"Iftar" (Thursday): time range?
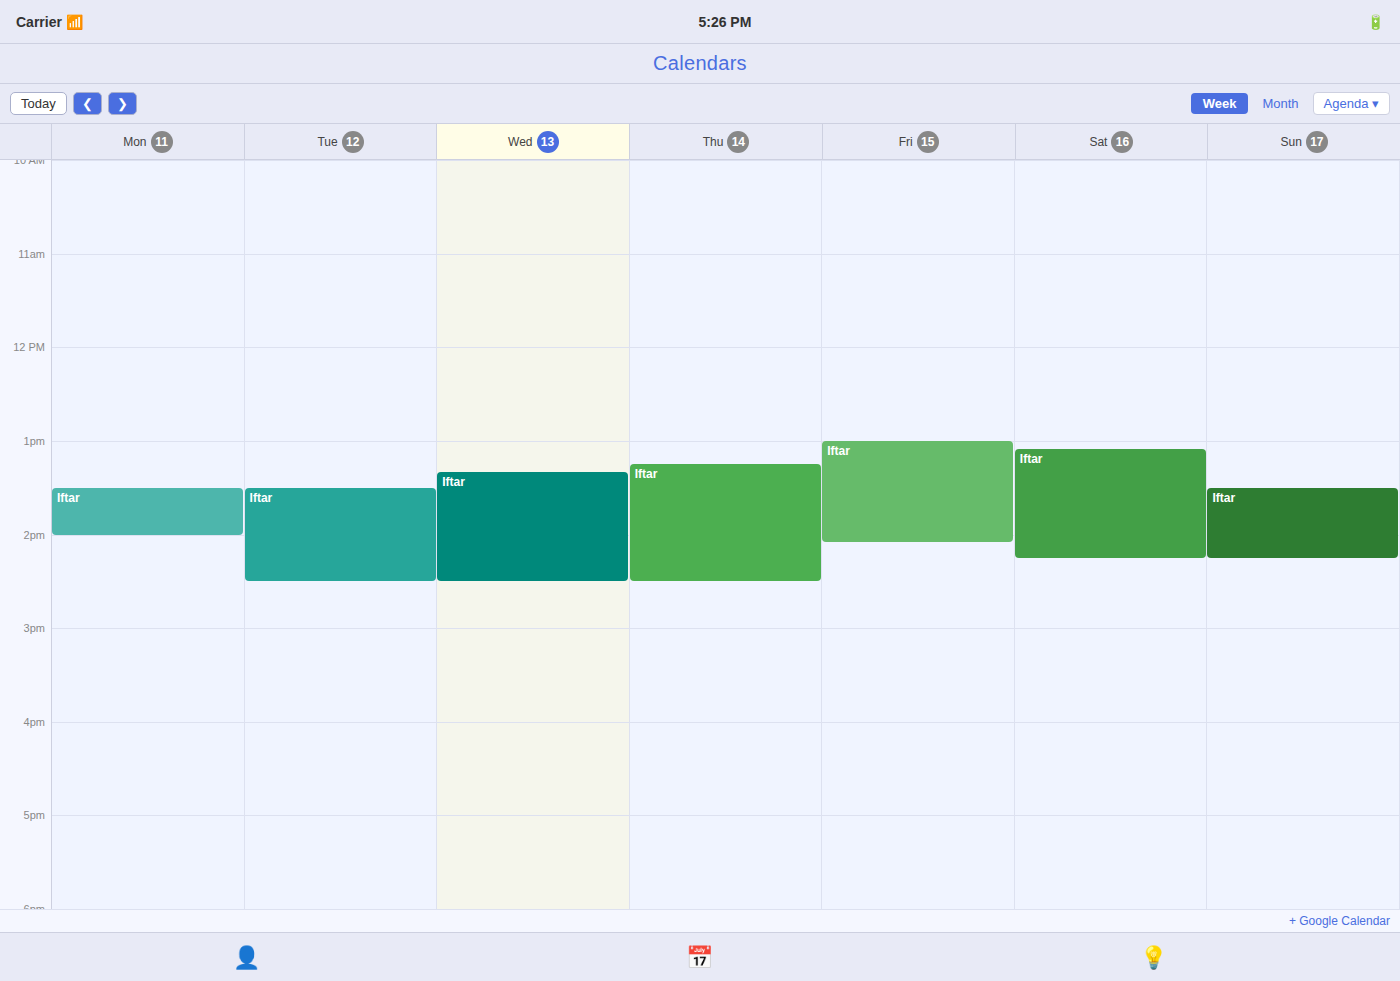
1:15 PM to 2:30 PM